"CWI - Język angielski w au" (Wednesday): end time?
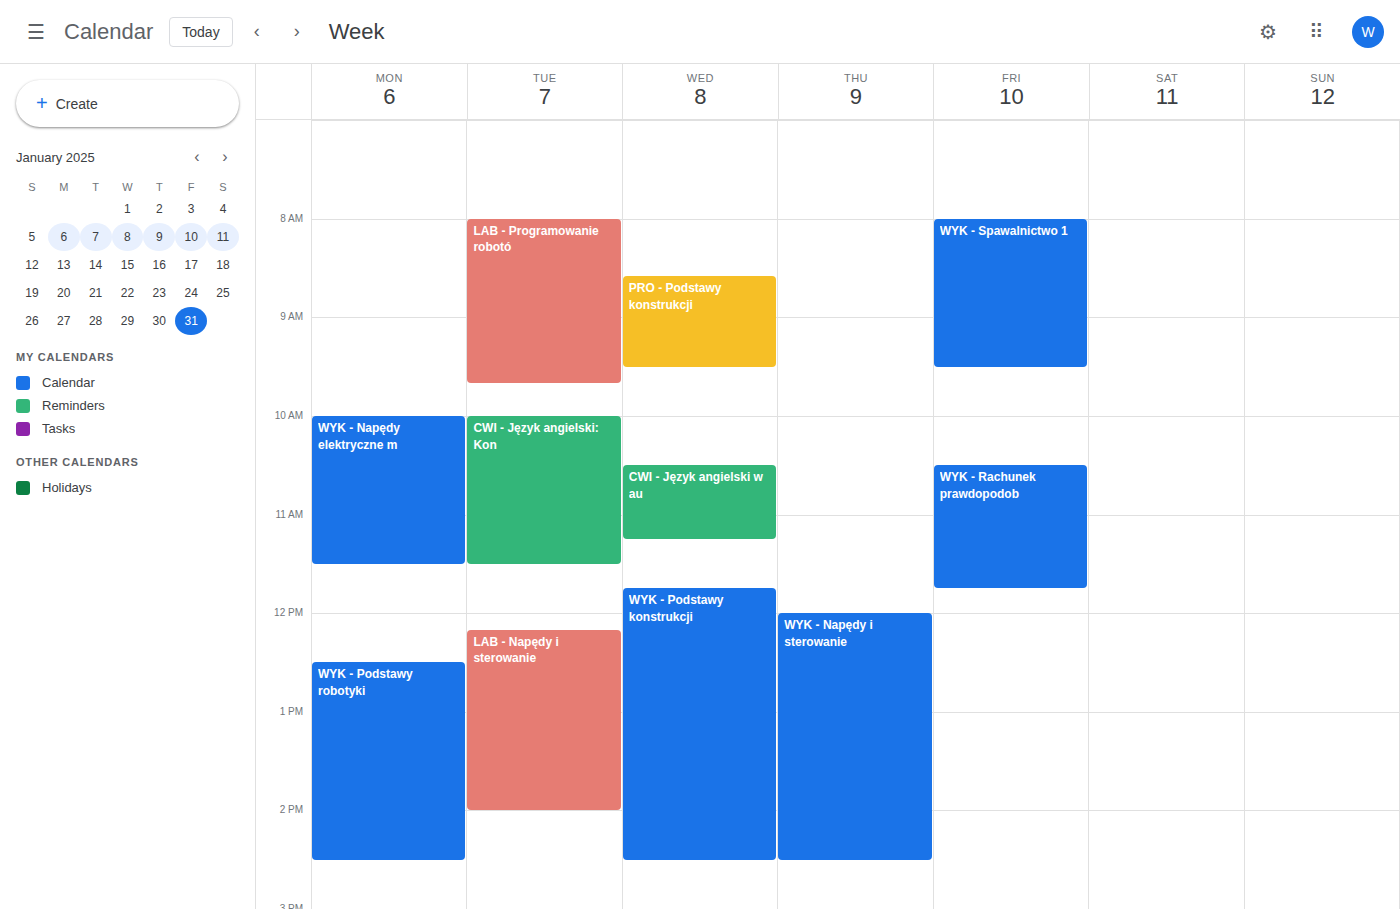
11:15